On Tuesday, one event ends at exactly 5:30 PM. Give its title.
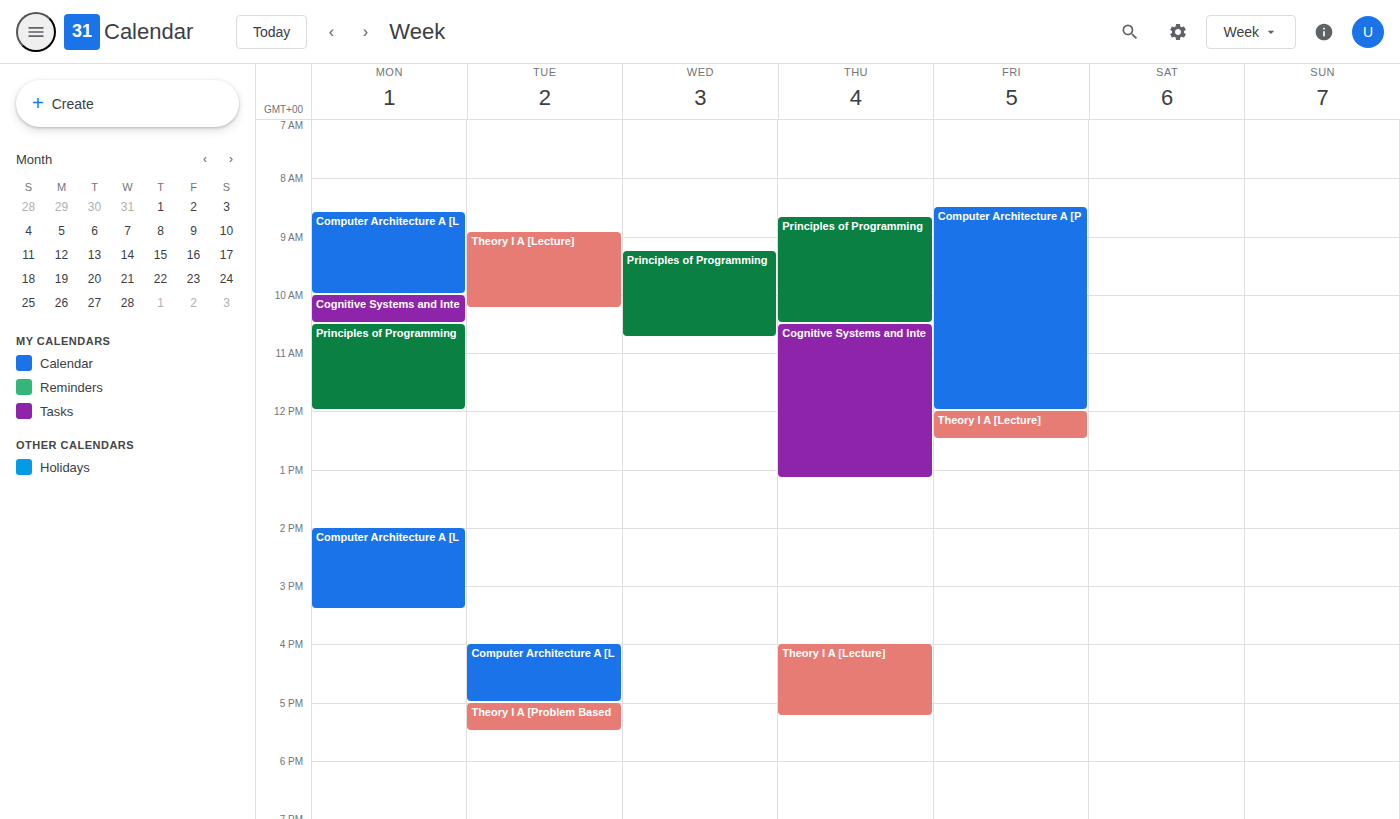
"Theory I A [Problem Based"